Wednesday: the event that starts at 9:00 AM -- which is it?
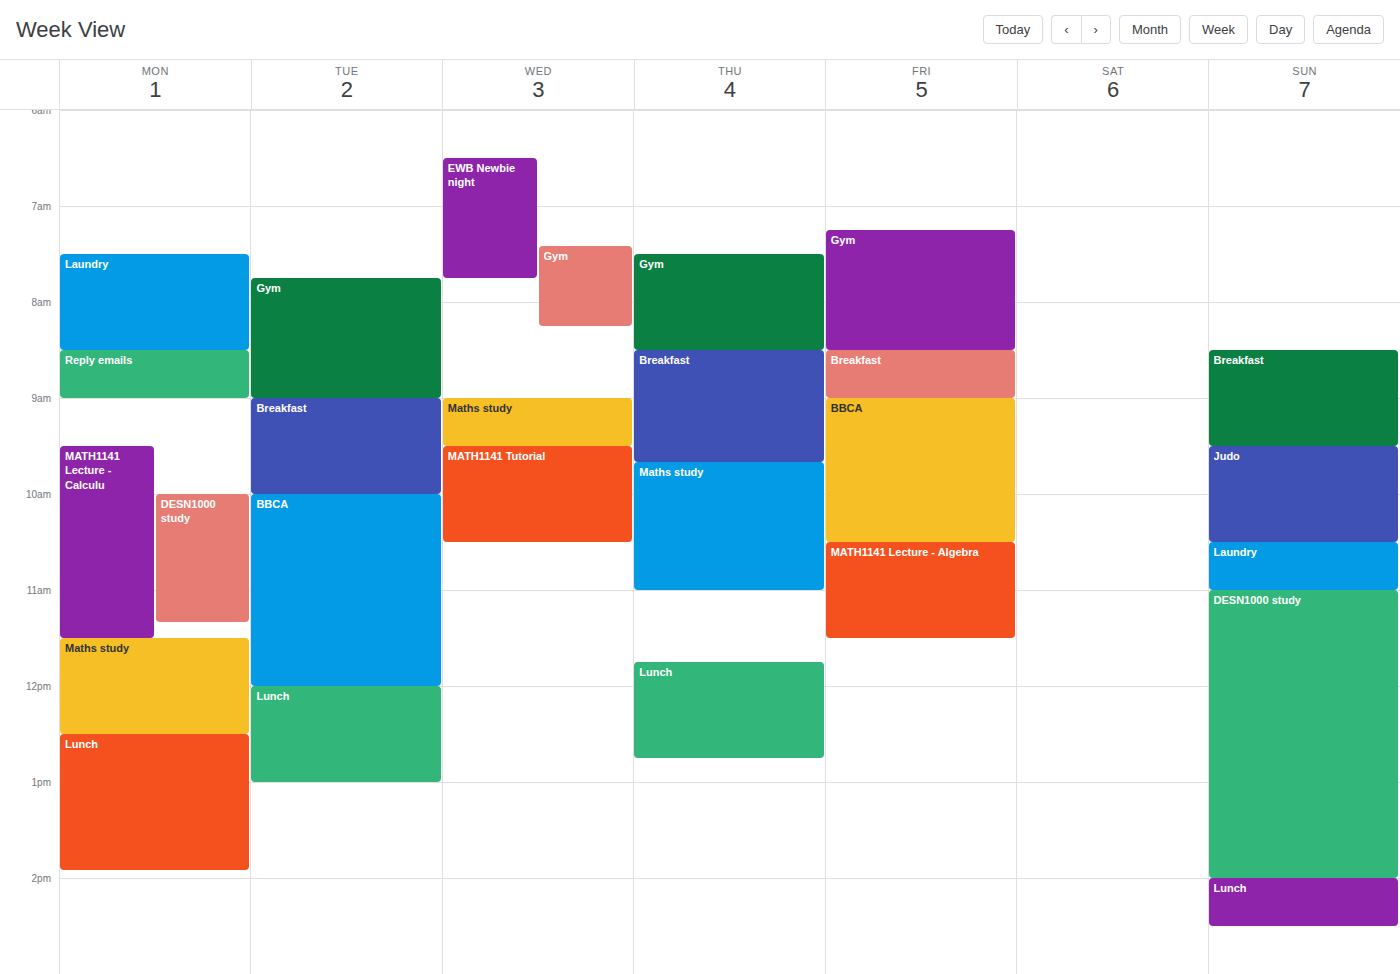
"Maths study"